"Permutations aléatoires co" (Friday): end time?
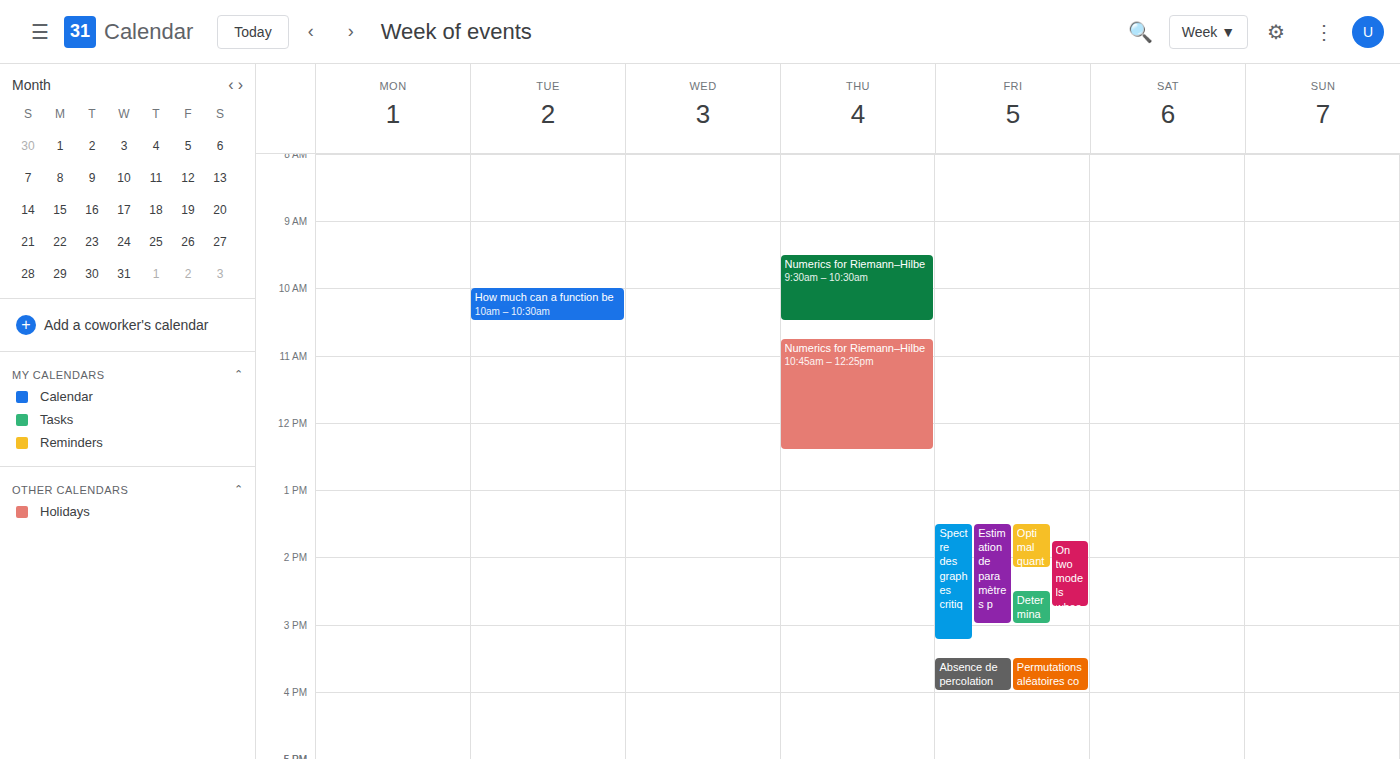
4:00 PM